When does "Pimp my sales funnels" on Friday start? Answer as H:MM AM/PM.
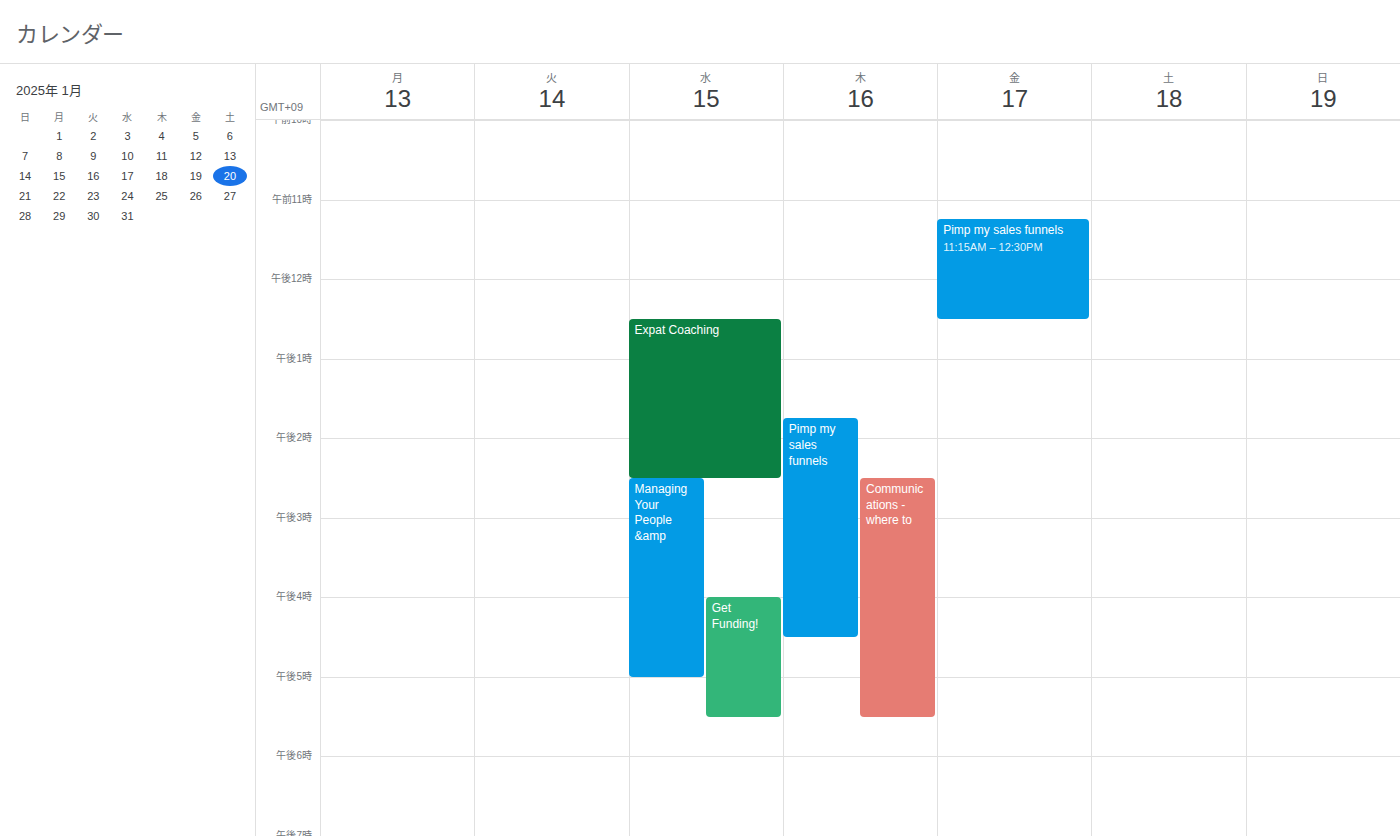
11:15 AM